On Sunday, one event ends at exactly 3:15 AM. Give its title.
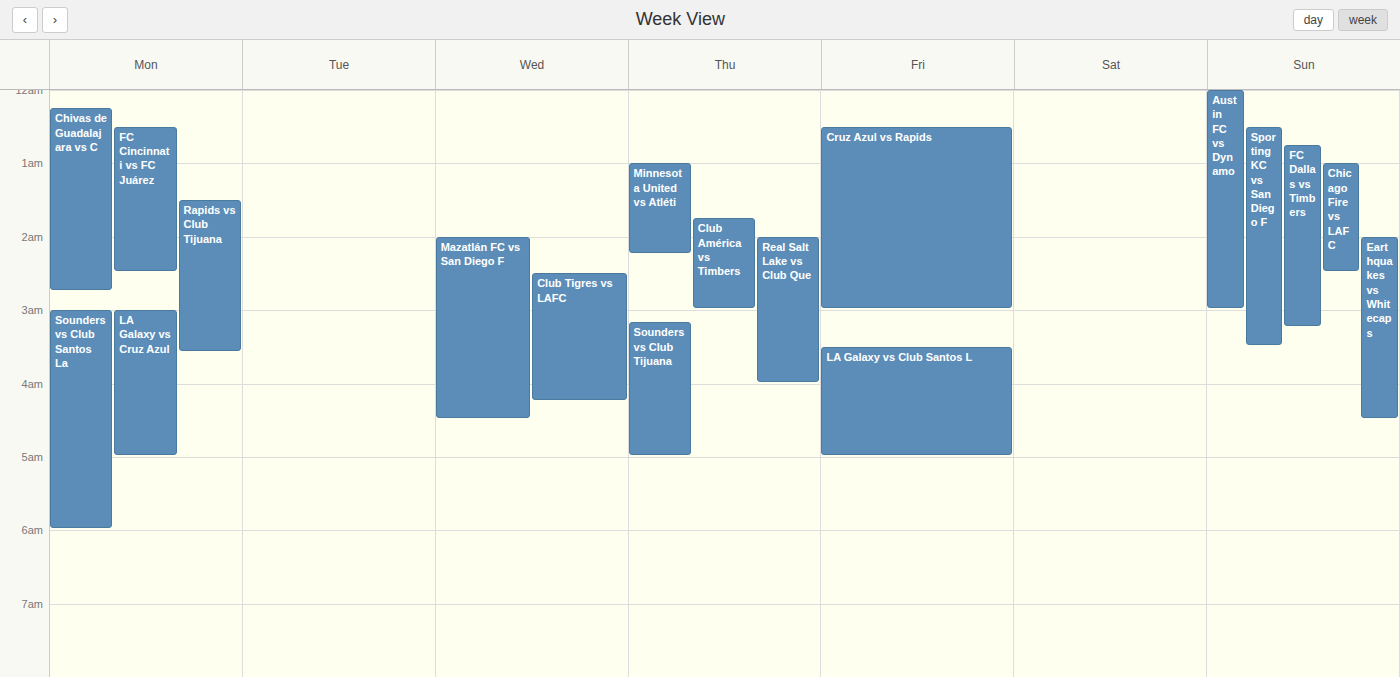
"FC Dallas vs Timbers"